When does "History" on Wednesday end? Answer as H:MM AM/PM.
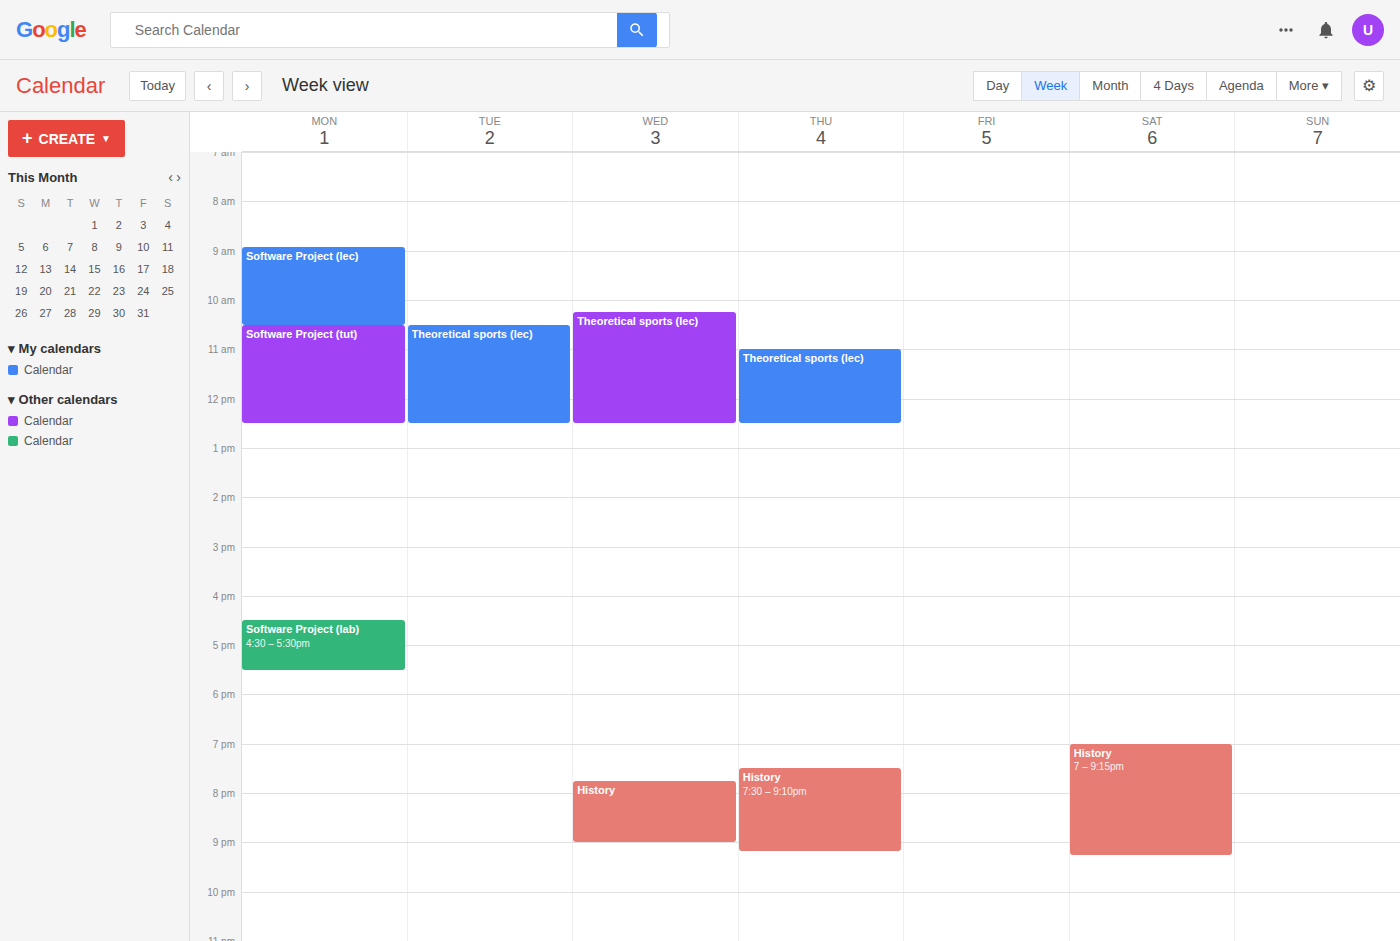
9:00 PM